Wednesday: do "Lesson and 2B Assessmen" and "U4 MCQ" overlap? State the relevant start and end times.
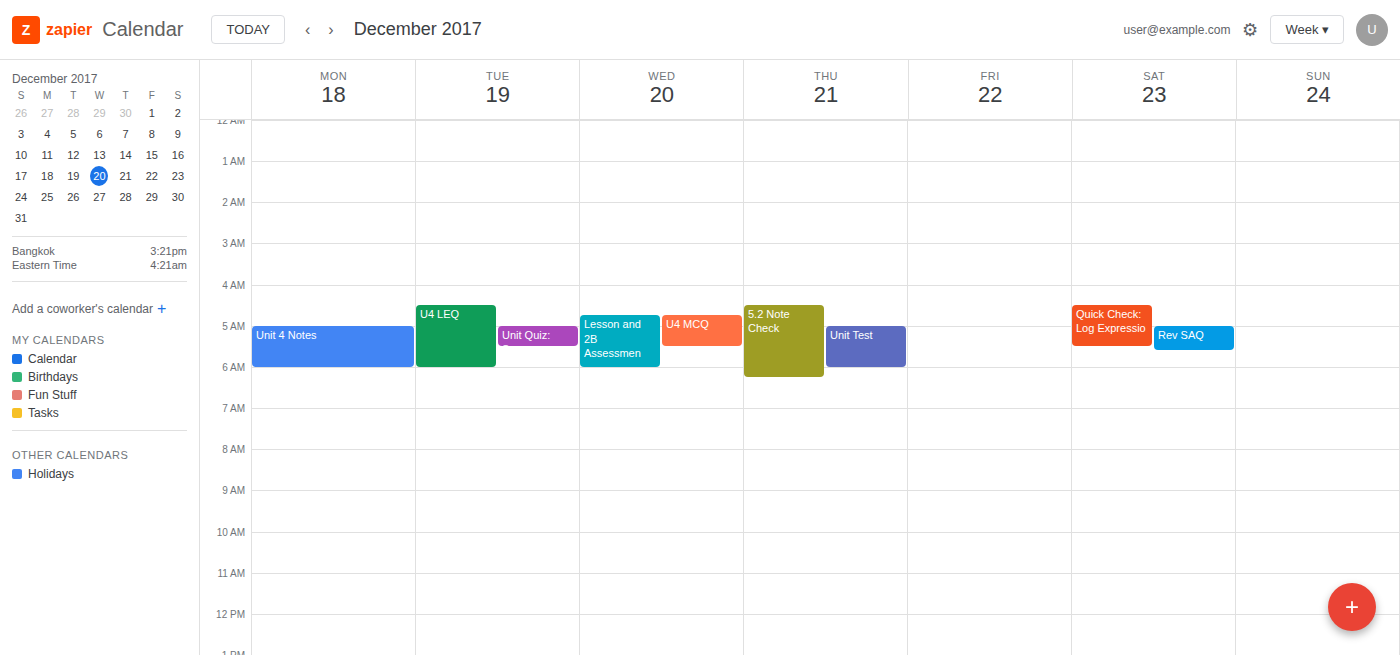
"Lesson and 2B Assessmen" starts at 4:45 AM, before "U4 MCQ" ends at 5:30 AM -- they overlap.